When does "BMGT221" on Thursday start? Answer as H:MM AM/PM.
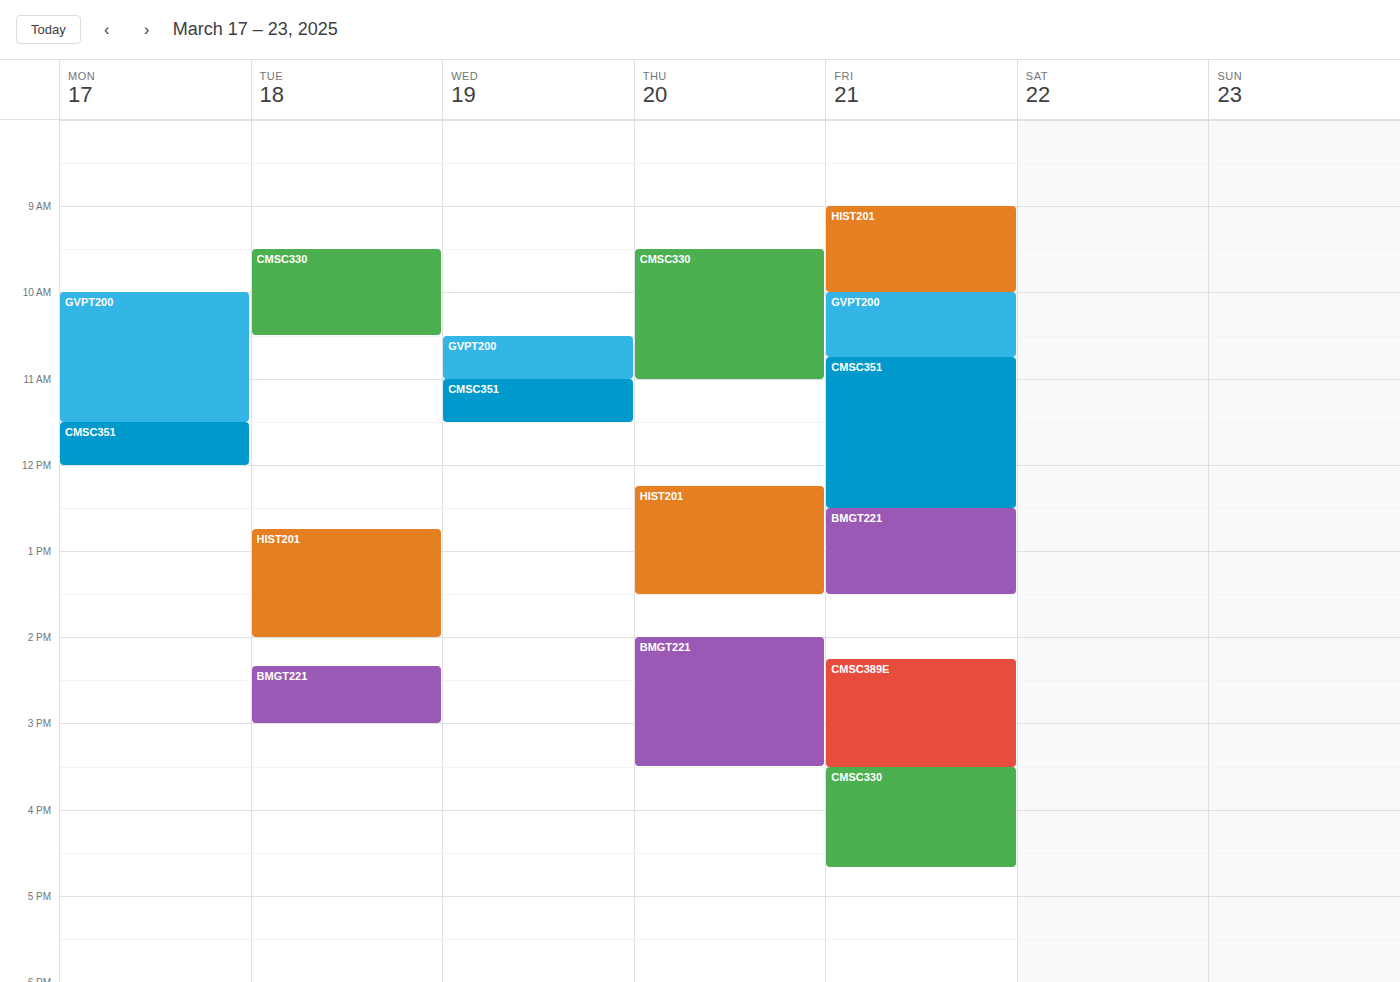
2:00 PM